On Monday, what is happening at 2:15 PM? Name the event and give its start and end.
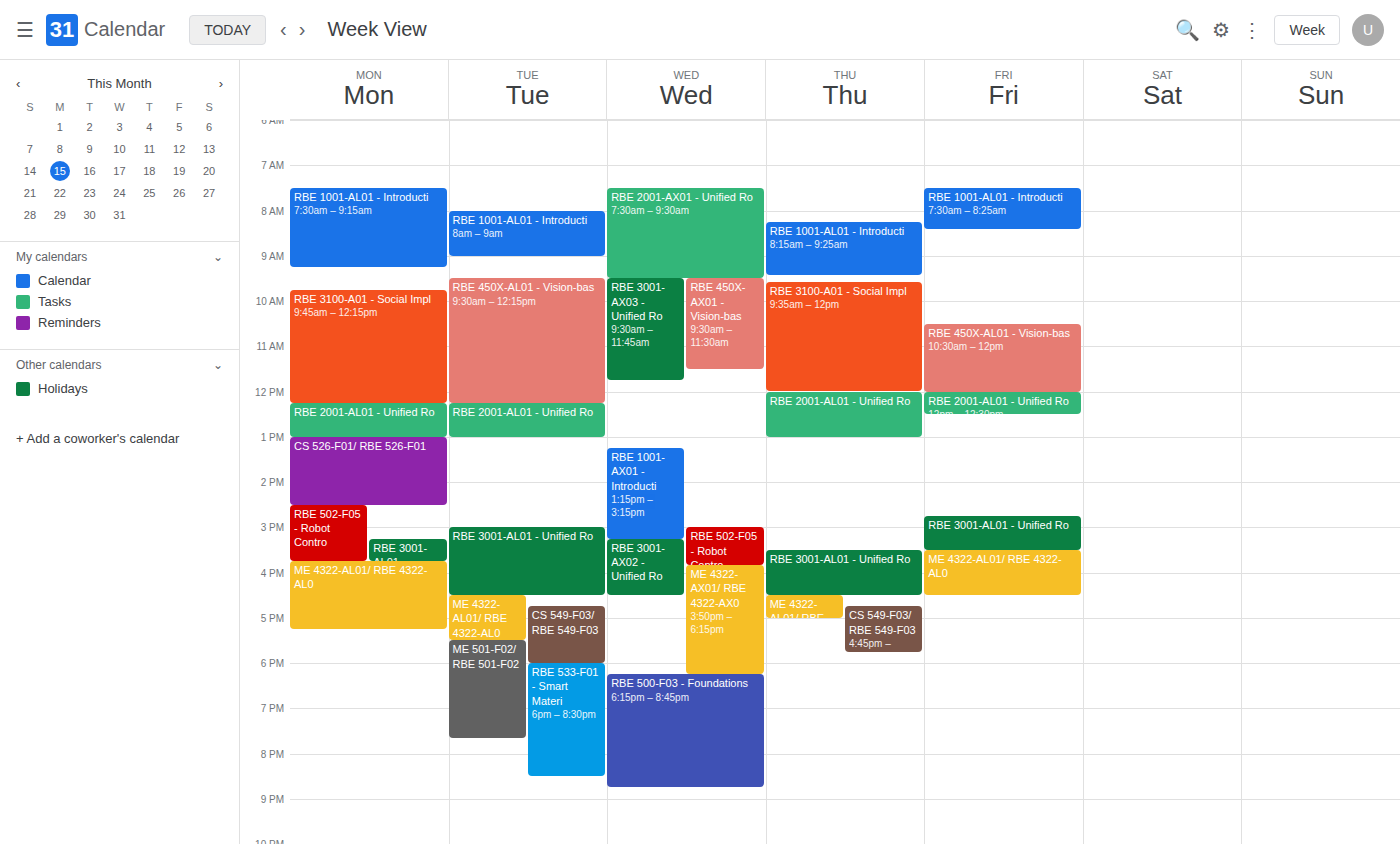
"CS 526-F01/ RBE 526-F01", 1:00 PM to 2:30 PM